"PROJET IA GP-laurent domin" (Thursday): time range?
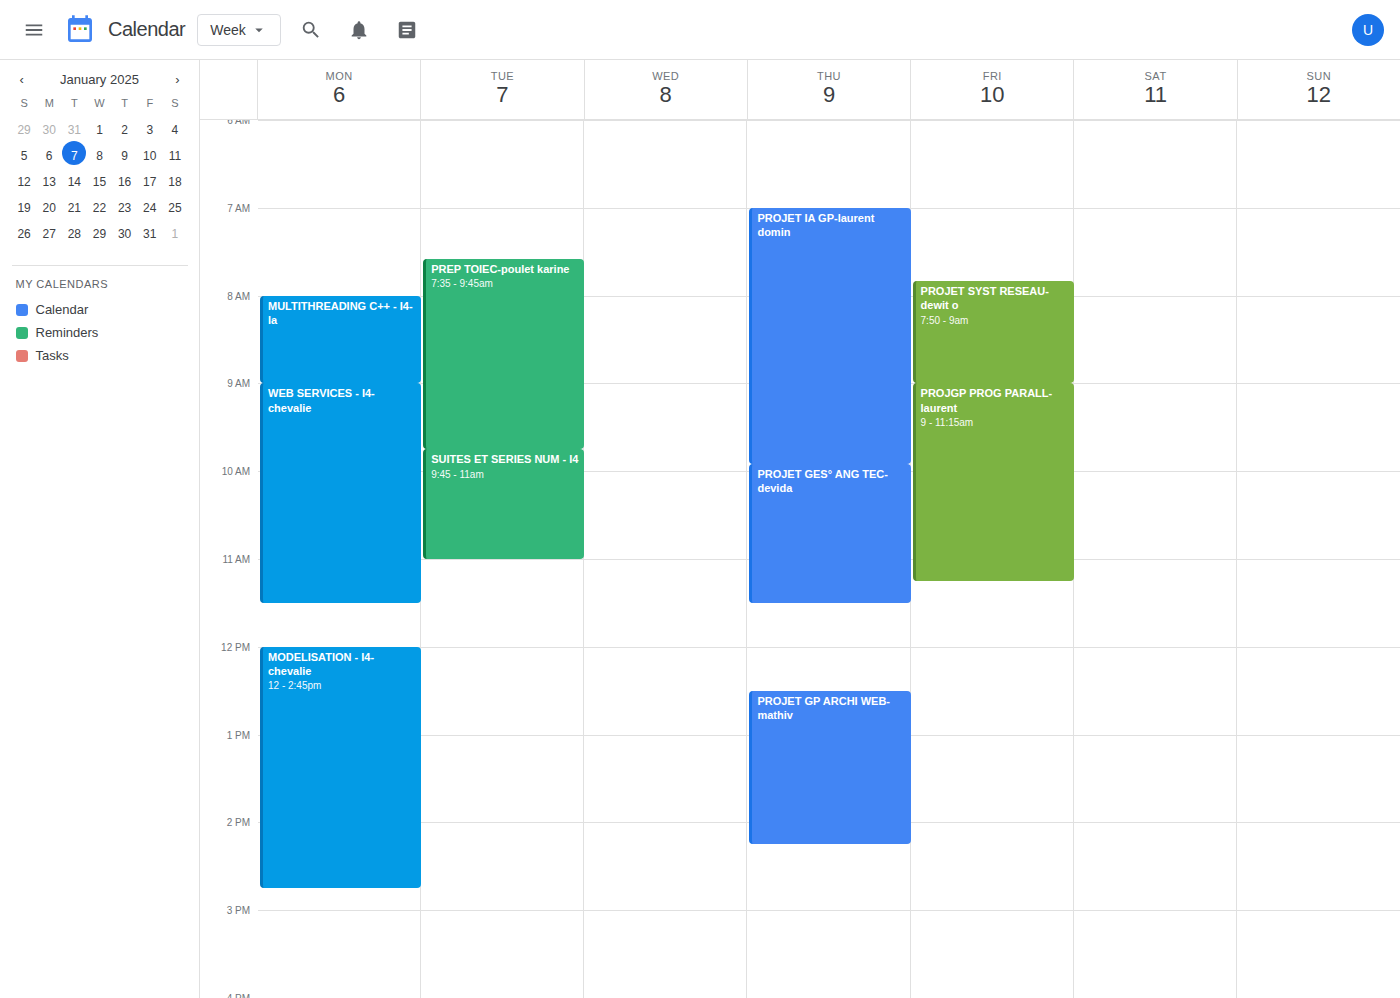
7:00 AM to 9:55 AM